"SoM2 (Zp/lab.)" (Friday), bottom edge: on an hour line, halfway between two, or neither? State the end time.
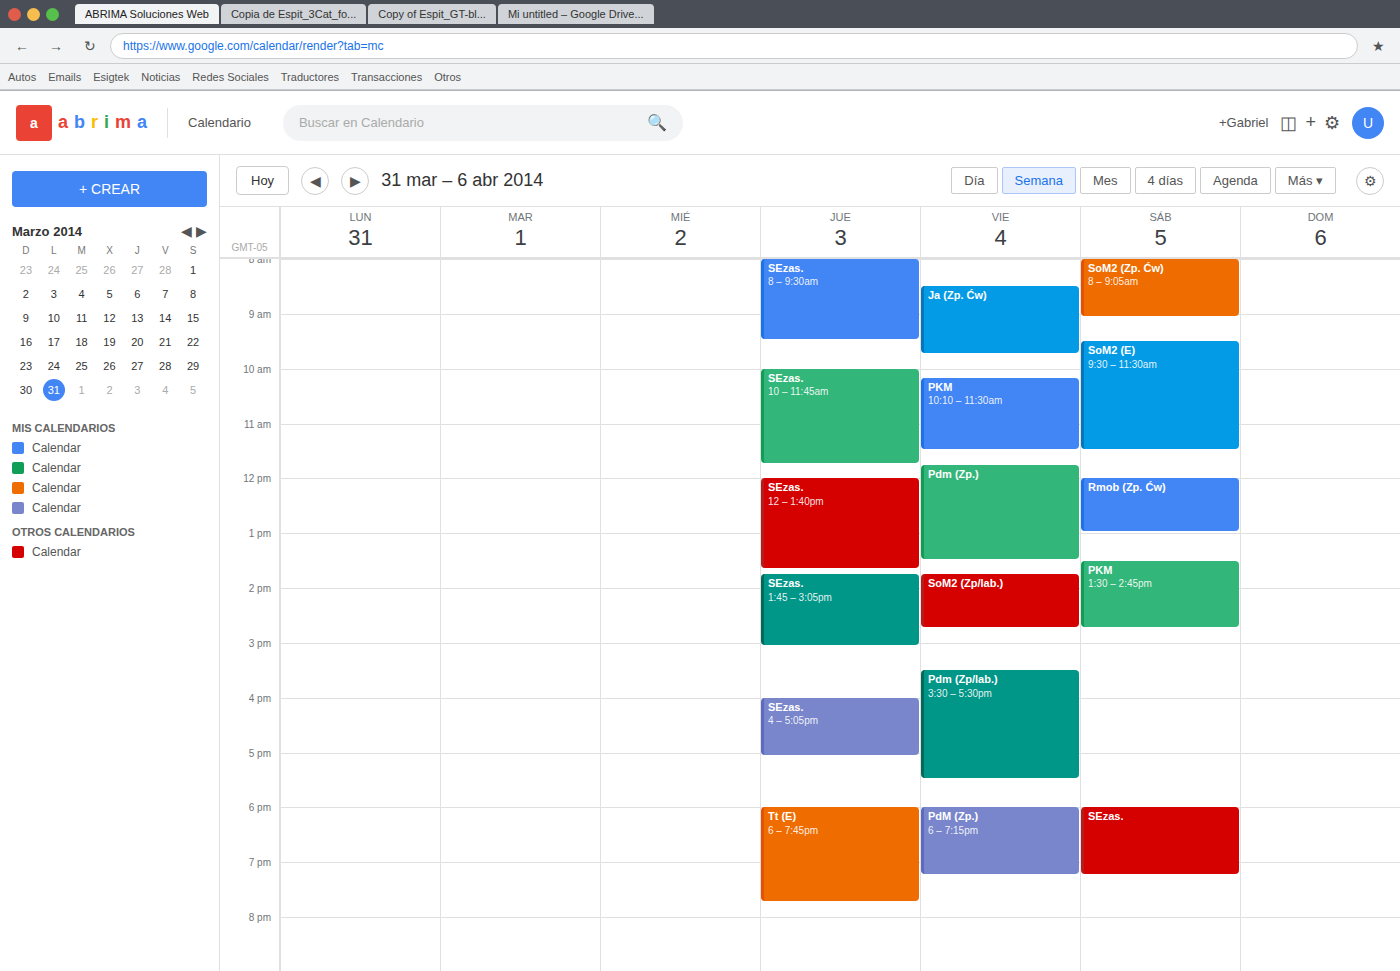
2:45 PM -- neither: three quarters of the way from the 2 PM line to the 3 PM line.